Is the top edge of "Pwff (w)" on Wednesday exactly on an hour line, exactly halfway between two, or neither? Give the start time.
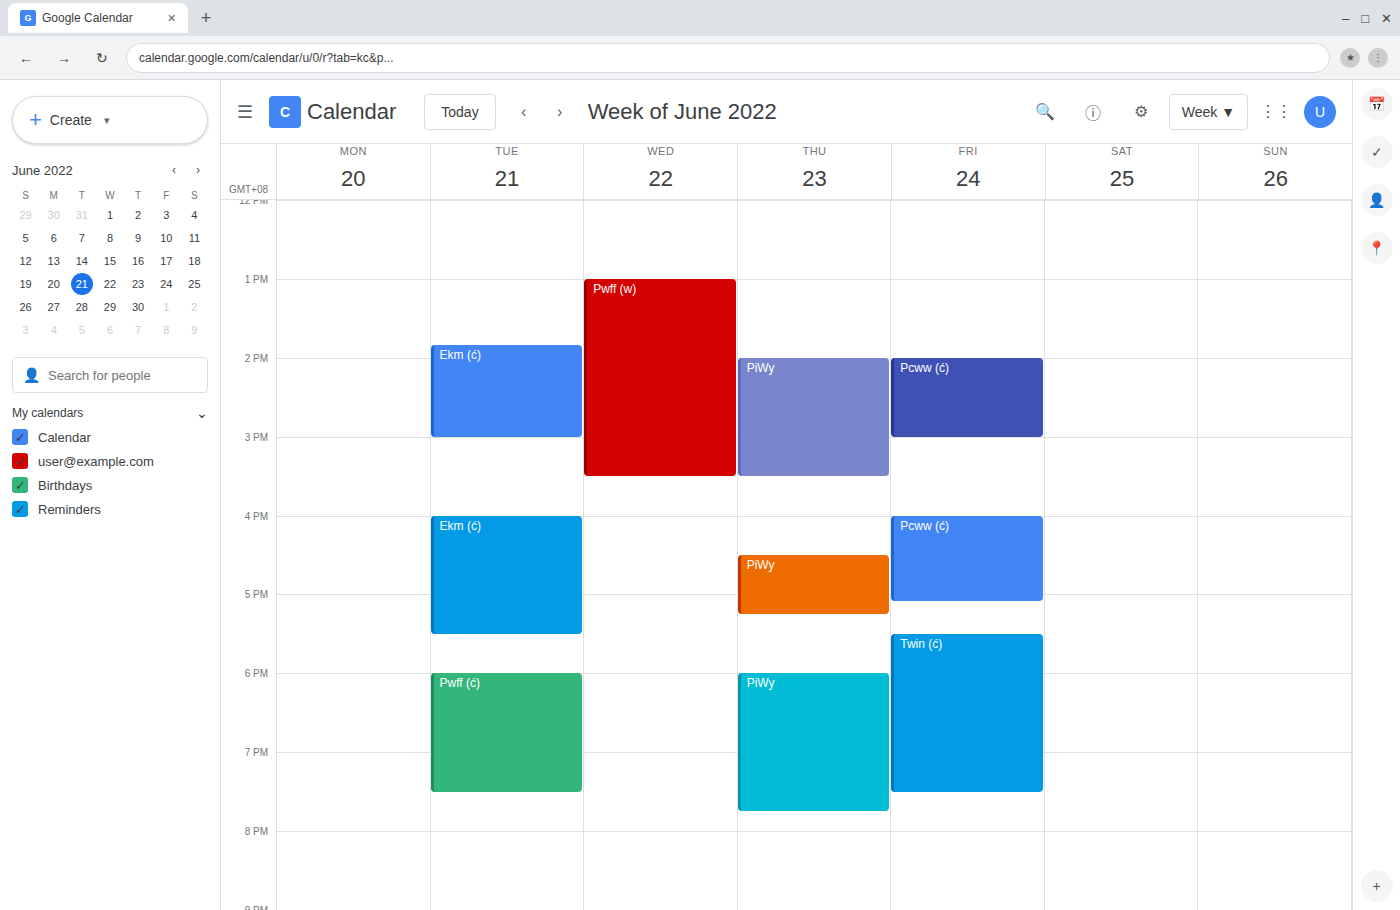
1:00 PM -- exactly on the 1 PM line.